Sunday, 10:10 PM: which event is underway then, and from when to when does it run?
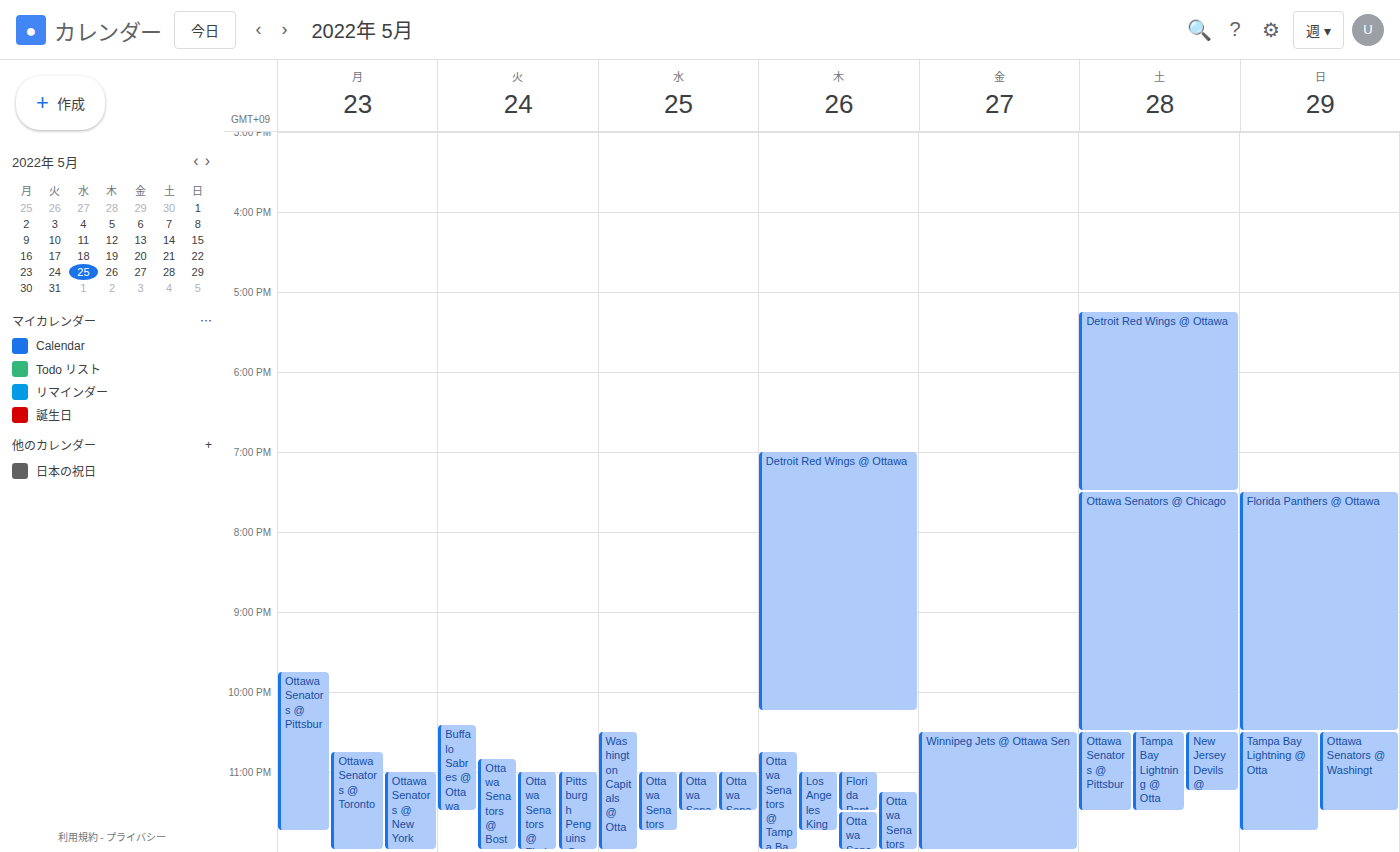
"Florida Panthers @ Ottawa", 7:30 PM to 10:30 PM